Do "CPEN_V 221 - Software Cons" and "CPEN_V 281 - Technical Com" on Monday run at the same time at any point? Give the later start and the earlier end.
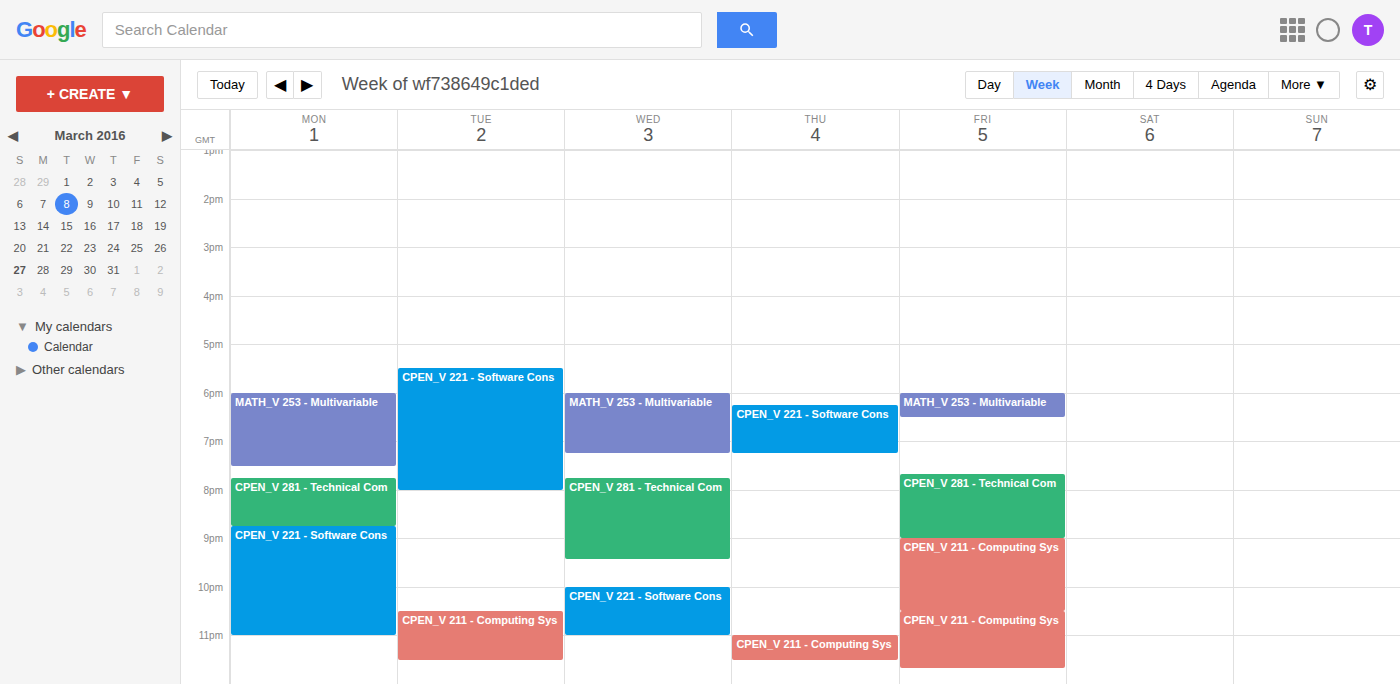
"CPEN_V 281 - Technical Com" ends at 8:45 PM, exactly when "CPEN_V 221 - Software Cons" starts -- they touch but do not overlap.